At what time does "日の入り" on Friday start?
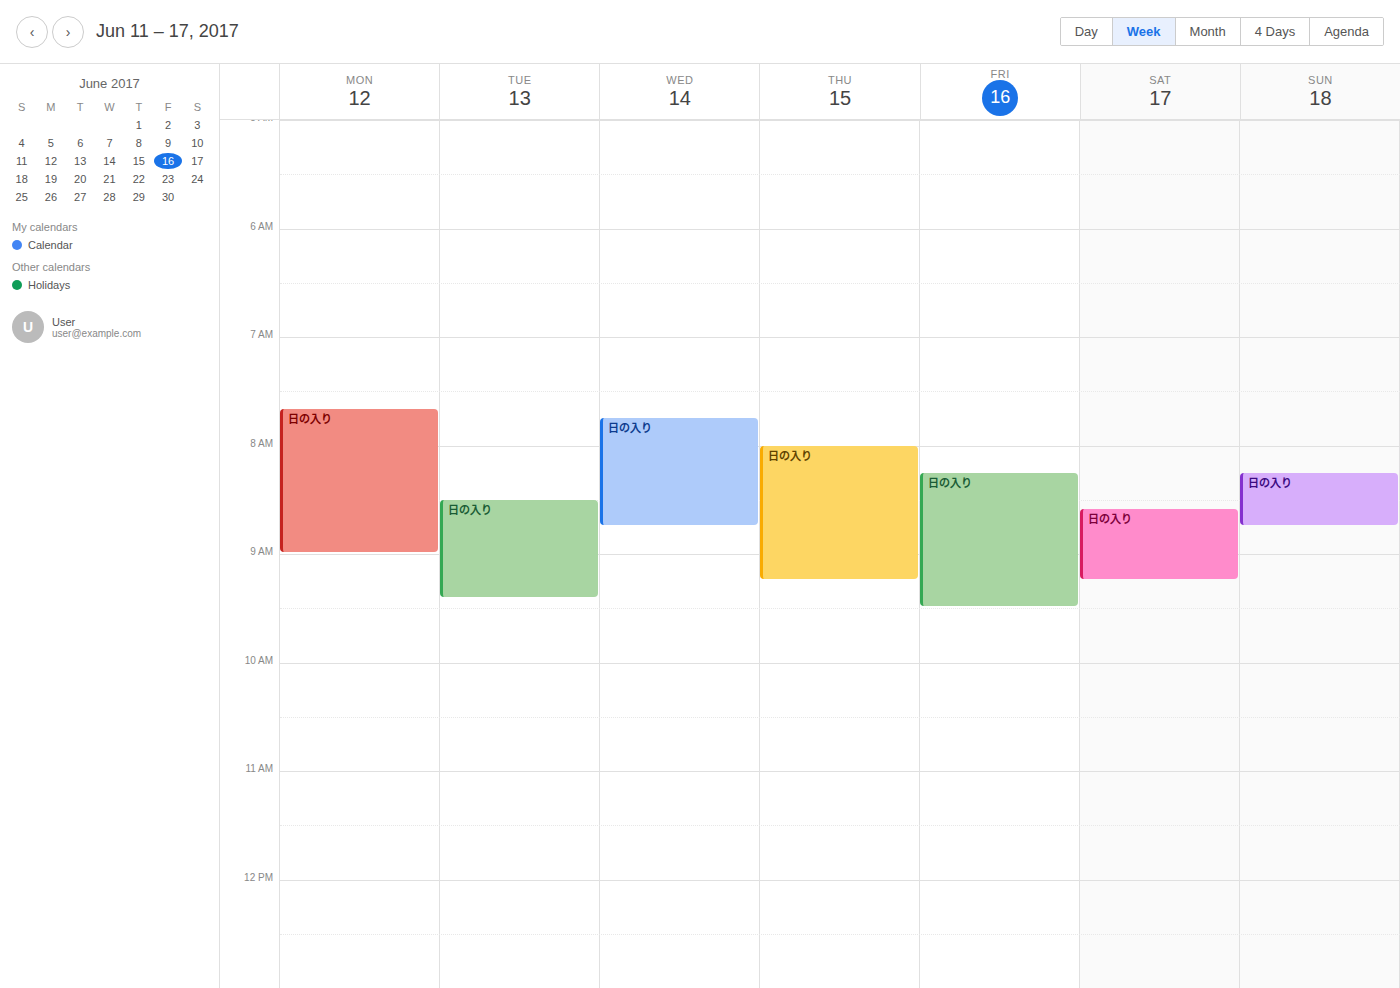
8:15 AM